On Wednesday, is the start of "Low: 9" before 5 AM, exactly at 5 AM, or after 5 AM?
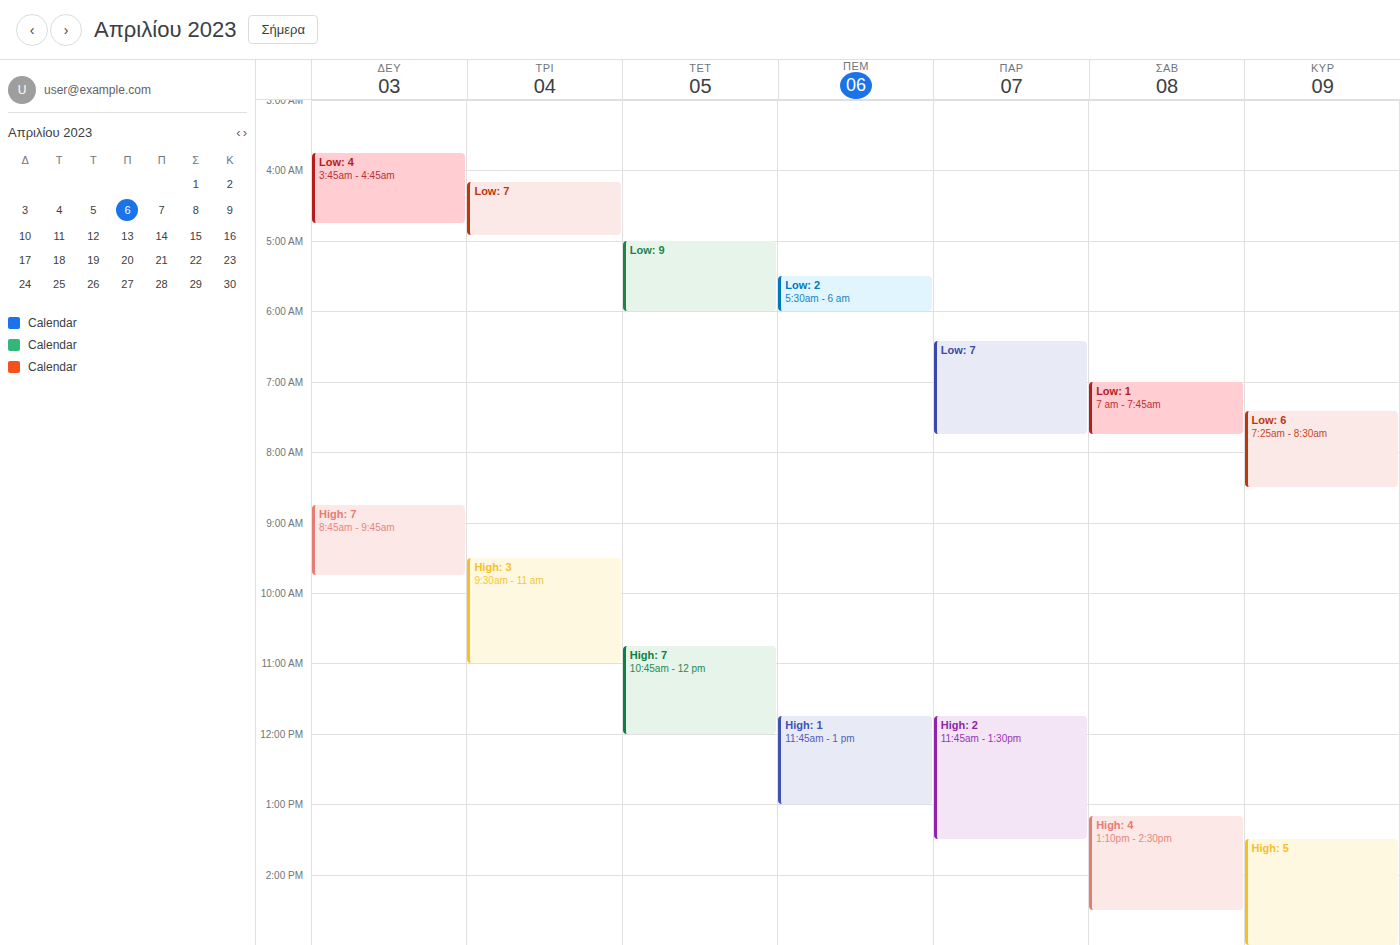
5:00 AM -- exactly at 5 AM, on the 5 AM line.